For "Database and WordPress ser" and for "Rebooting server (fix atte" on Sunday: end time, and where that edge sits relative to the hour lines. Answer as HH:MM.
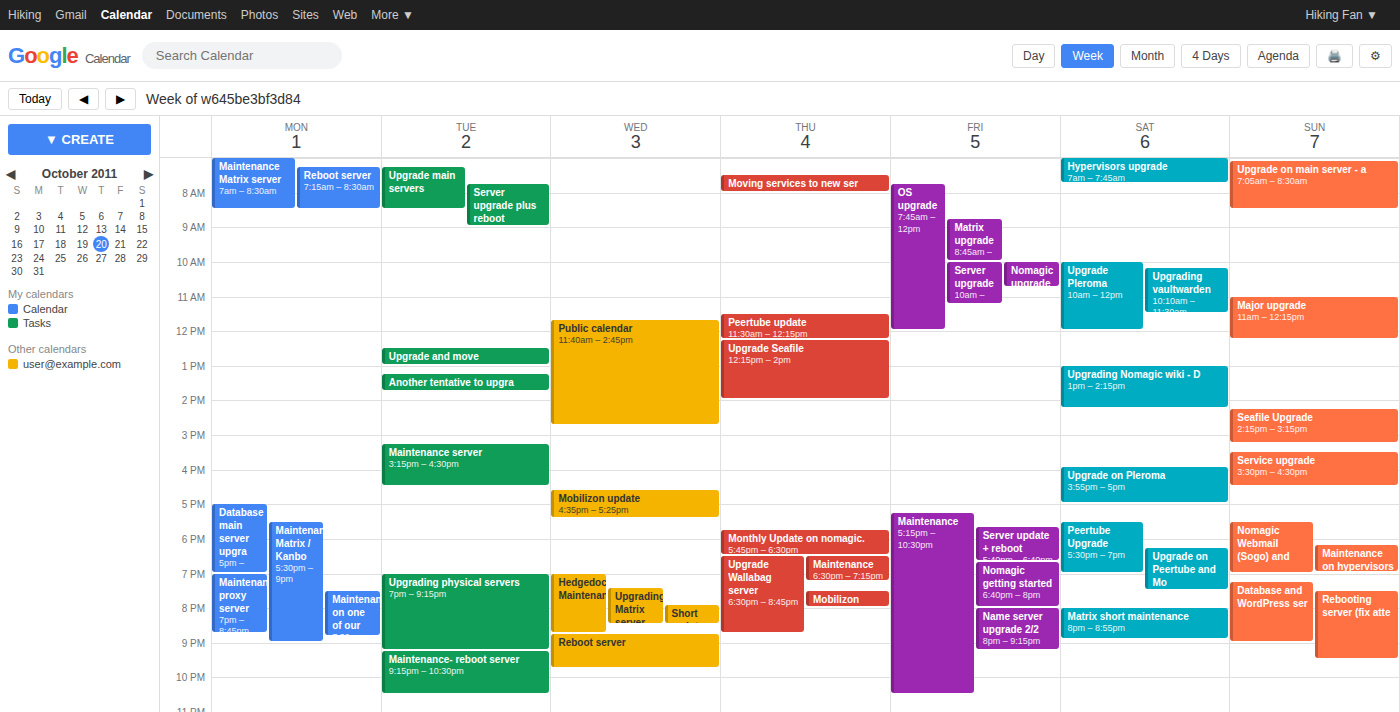
"Database and WordPress ser": 21:00, exactly on the 21:00 line. "Rebooting server (fix atte": 21:30, halfway between the 21:00 and 22:00 lines.